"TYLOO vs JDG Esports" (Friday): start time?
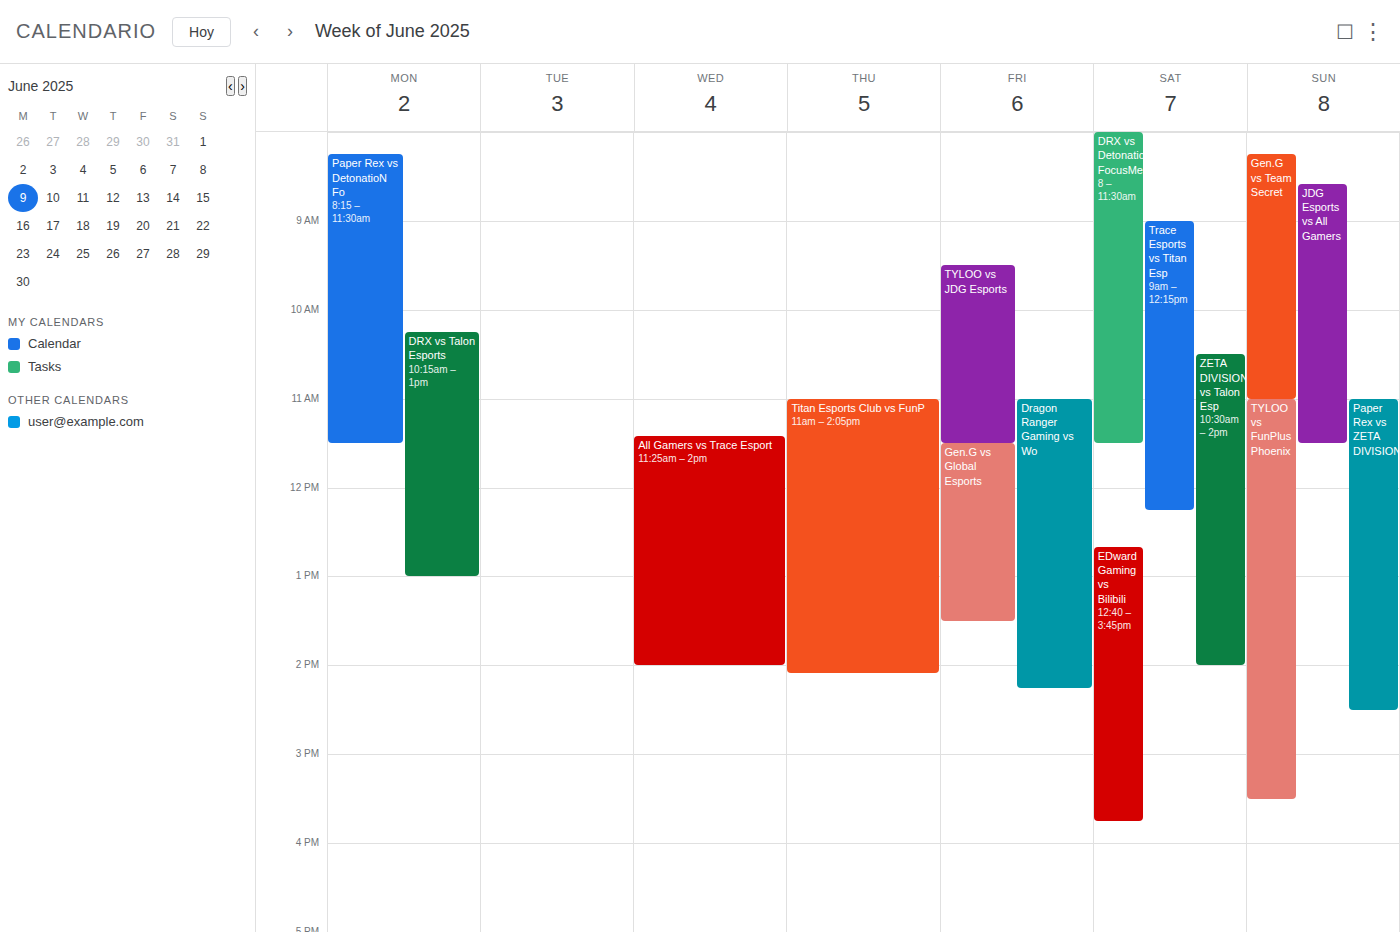
09:30